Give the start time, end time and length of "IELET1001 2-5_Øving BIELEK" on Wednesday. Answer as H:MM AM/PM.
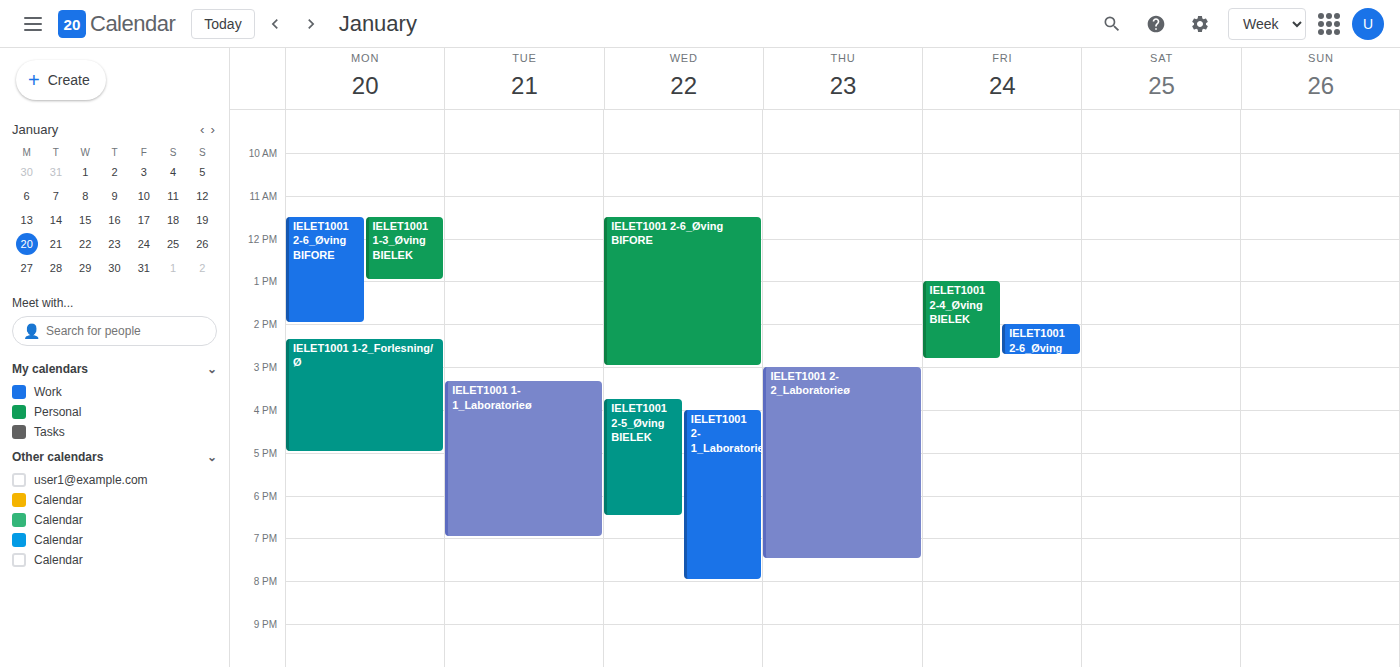
3:45 PM to 6:30 PM, 2 hours 45 minutes